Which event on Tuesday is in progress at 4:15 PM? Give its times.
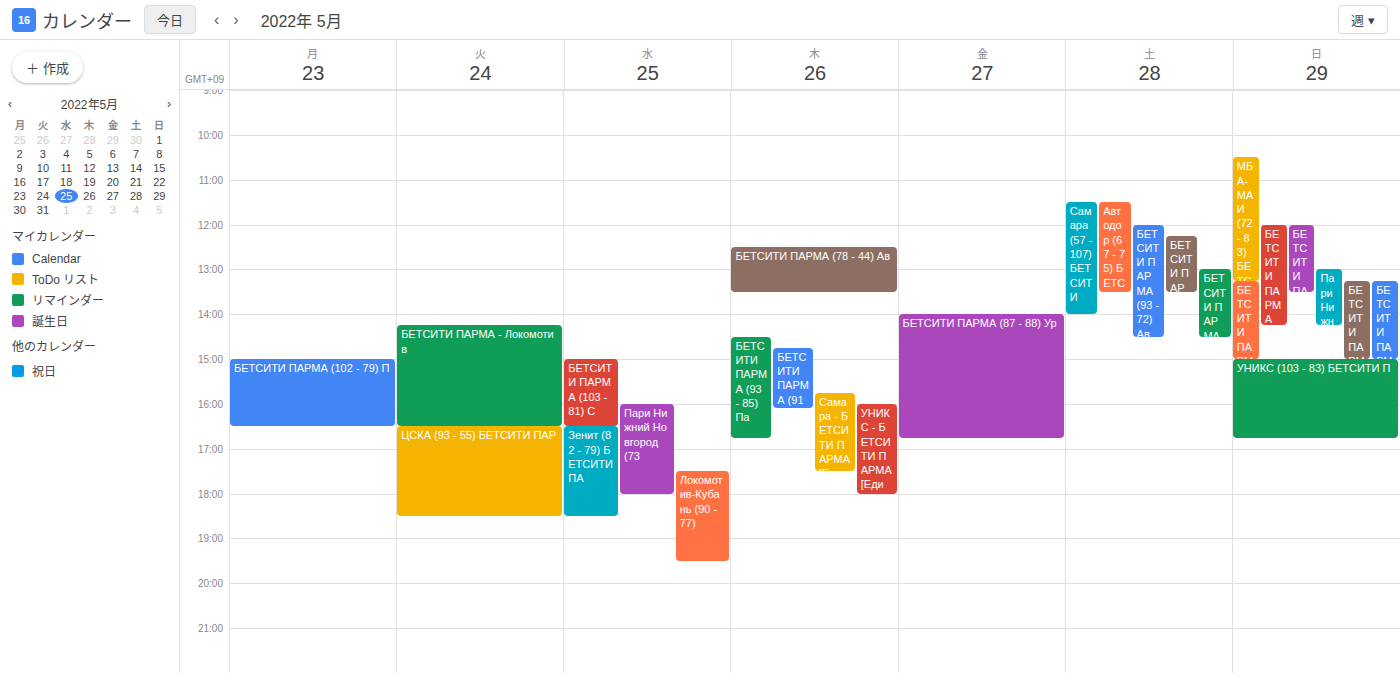
"БЕТСИТИ ПАРМА - Локомотив", 2:15 PM to 4:30 PM